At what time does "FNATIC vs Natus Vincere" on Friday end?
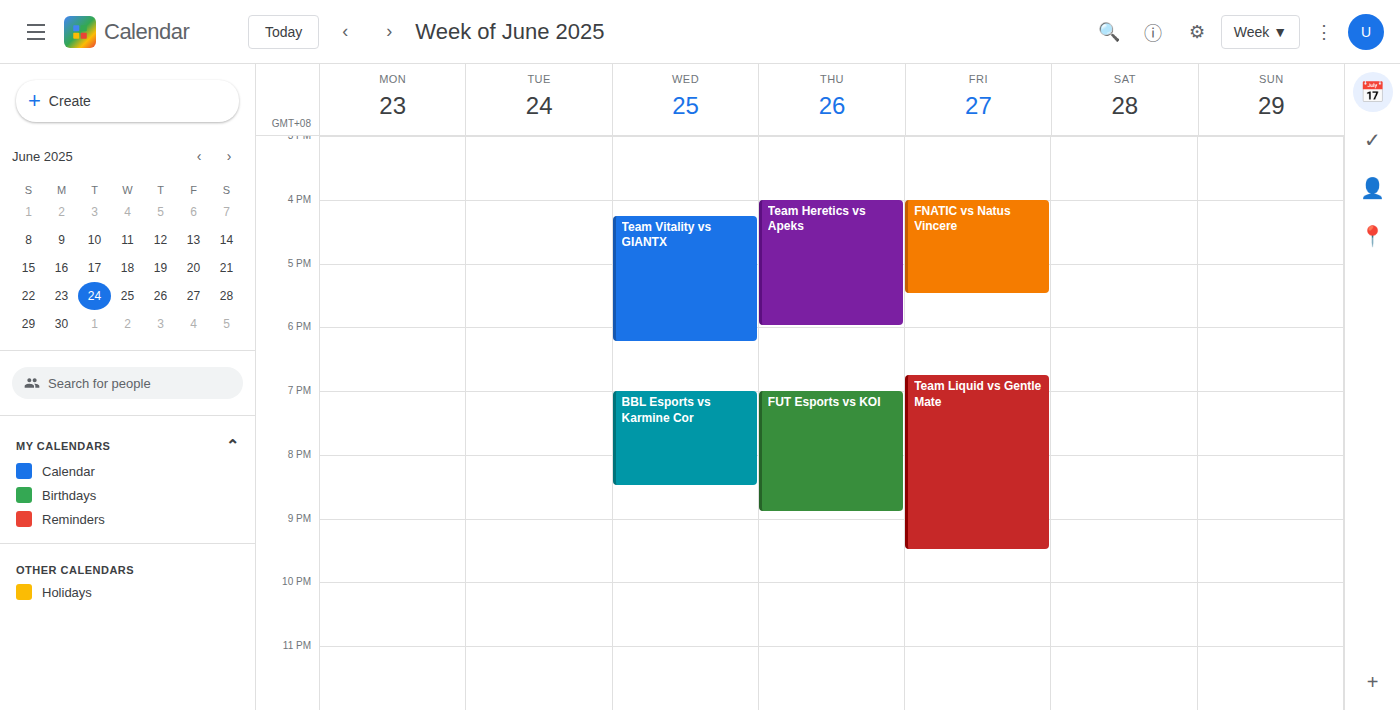
5:30 PM